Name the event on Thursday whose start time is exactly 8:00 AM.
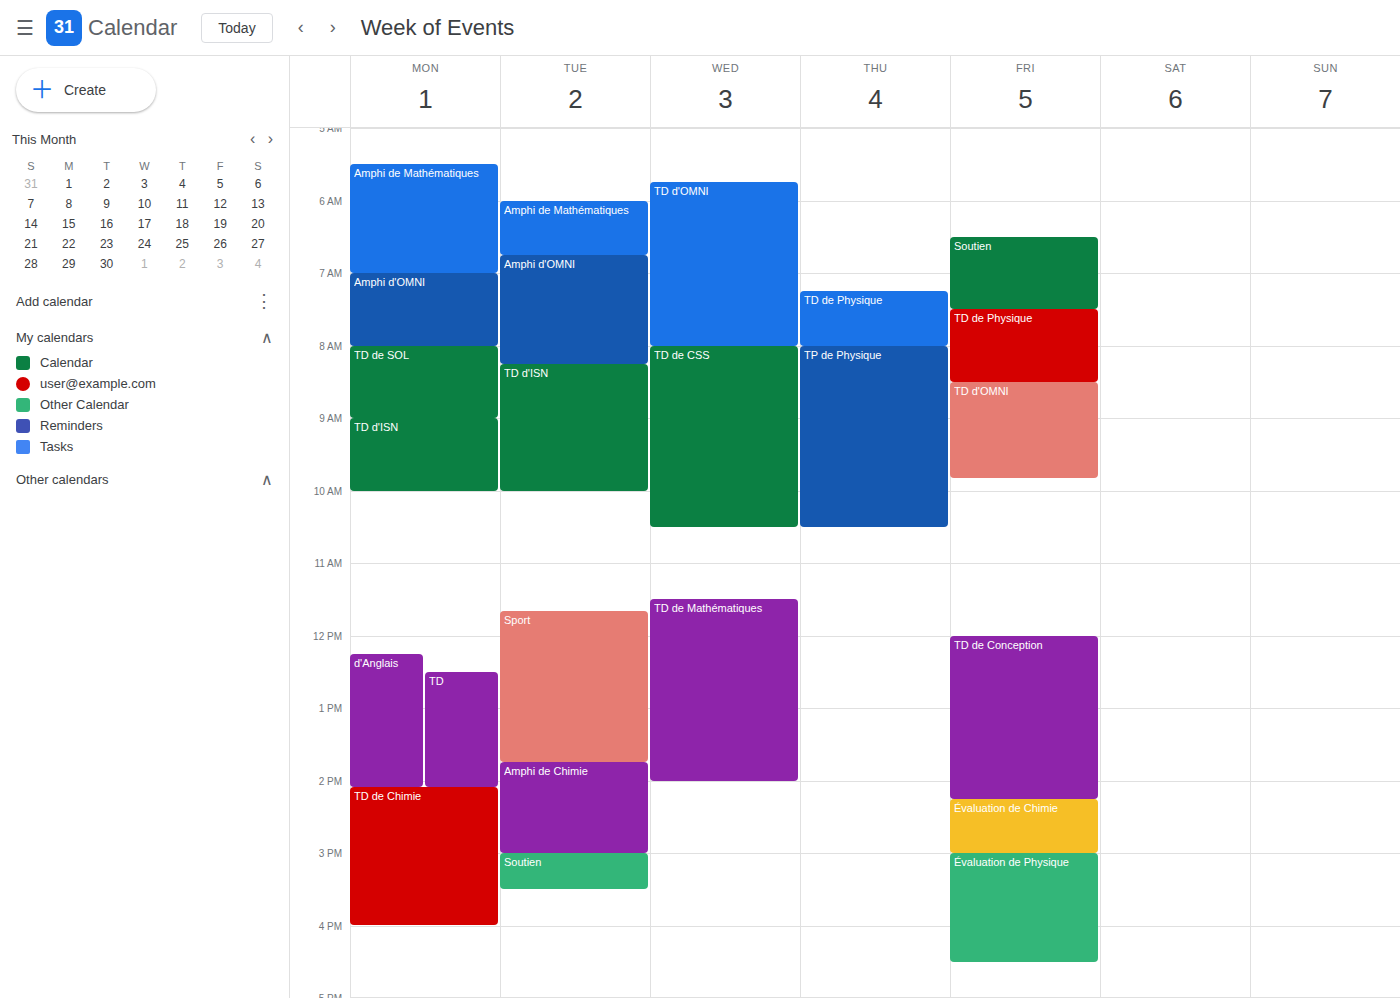
"TP de Physique"